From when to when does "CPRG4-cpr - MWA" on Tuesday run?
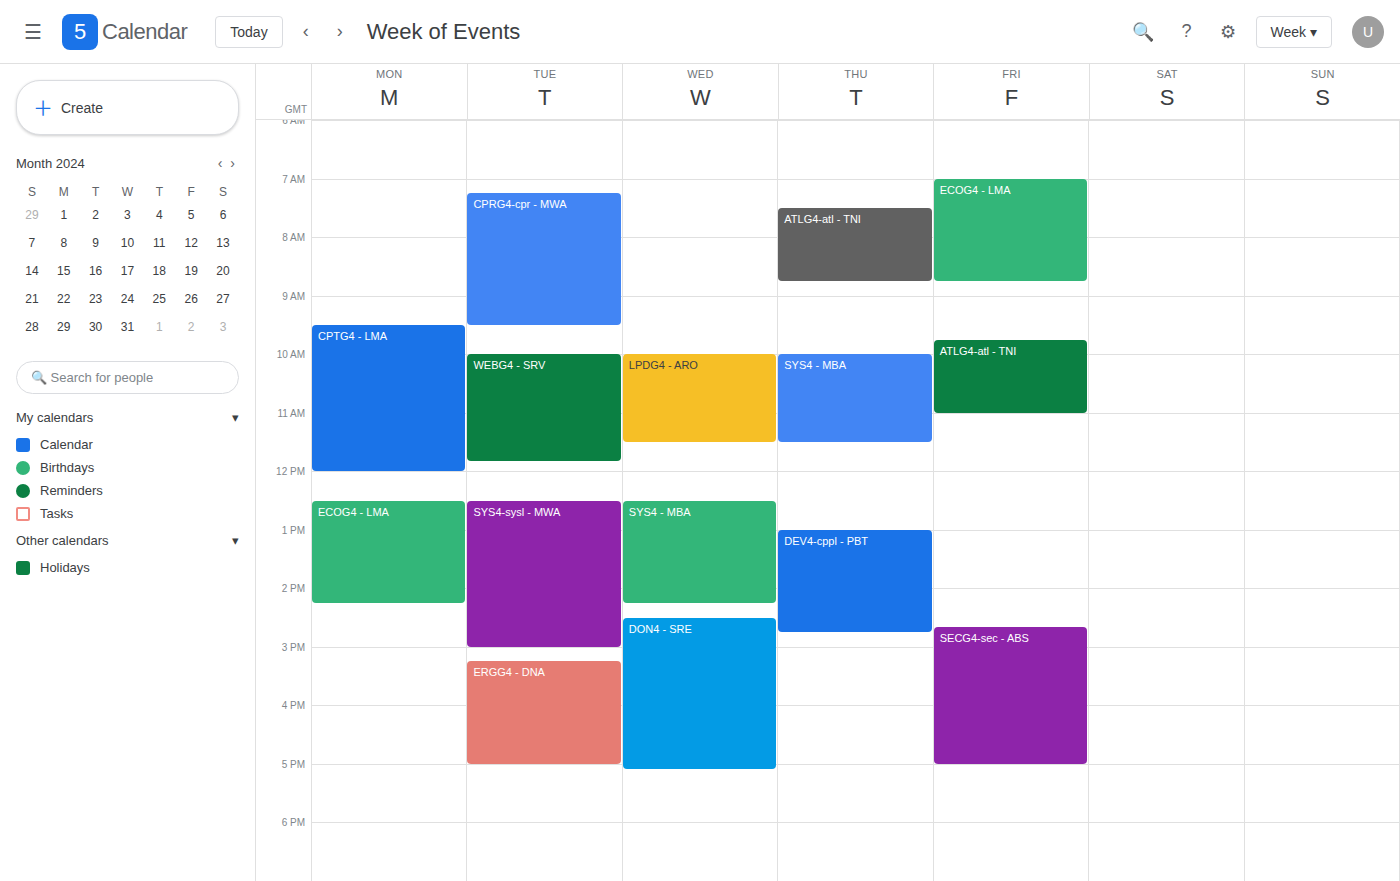
7:15 AM to 9:30 AM